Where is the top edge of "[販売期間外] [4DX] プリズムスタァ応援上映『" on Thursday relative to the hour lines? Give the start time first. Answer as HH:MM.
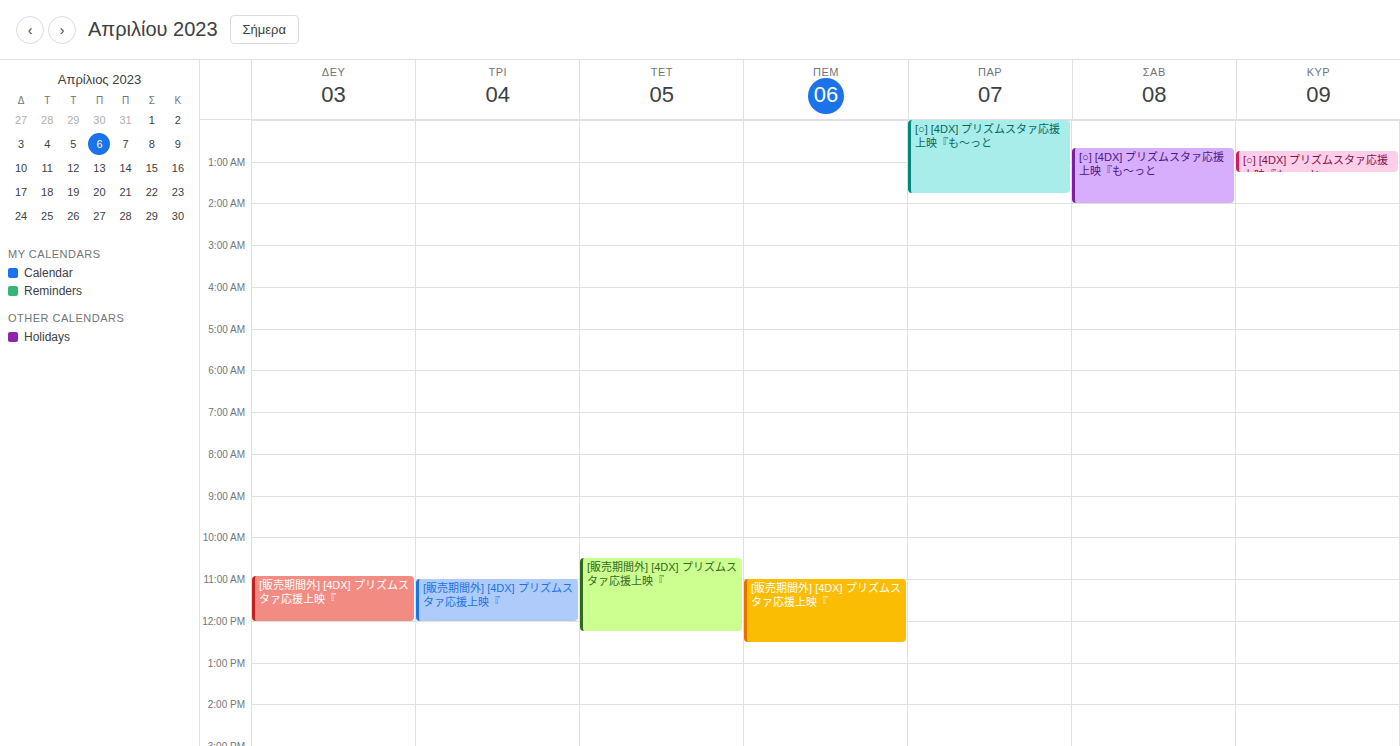
11:00 -- exactly on the 11:00 line.